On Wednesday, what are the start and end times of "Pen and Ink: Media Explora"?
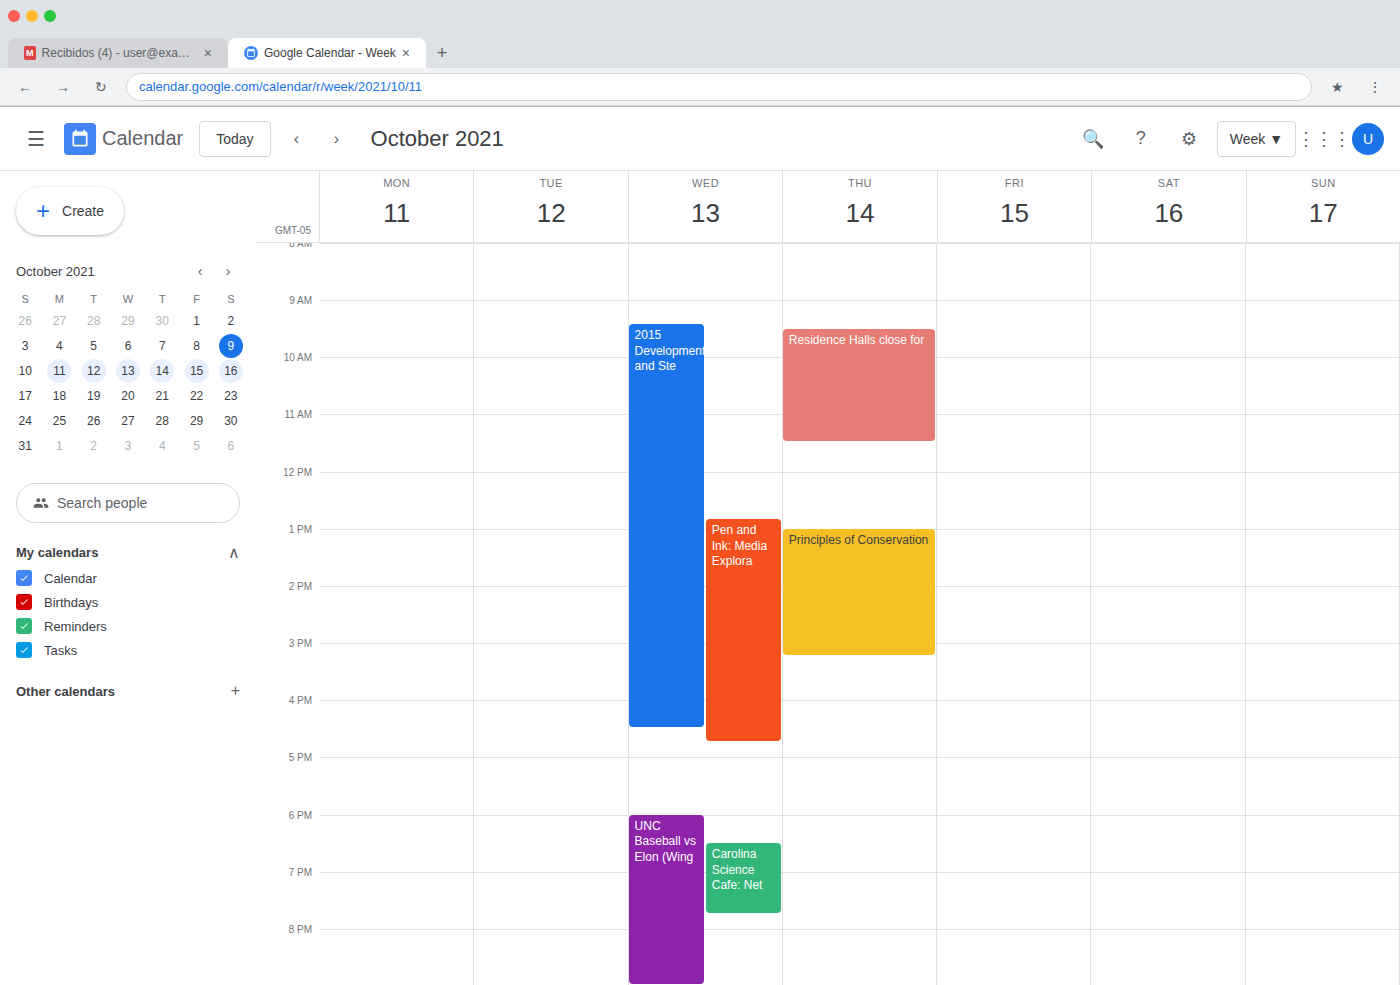
12:50 PM to 4:45 PM